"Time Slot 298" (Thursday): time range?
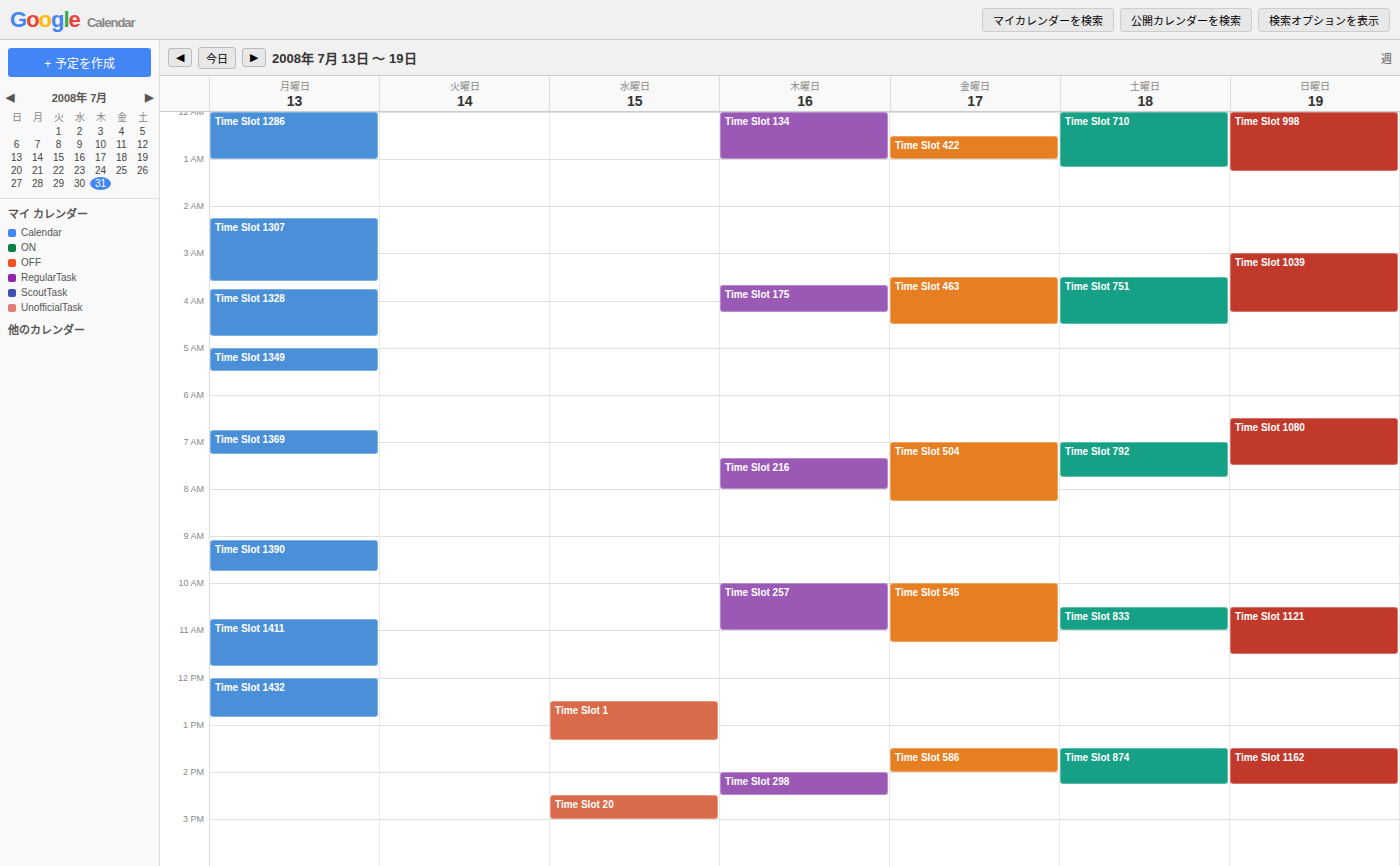
2:00 PM to 2:30 PM